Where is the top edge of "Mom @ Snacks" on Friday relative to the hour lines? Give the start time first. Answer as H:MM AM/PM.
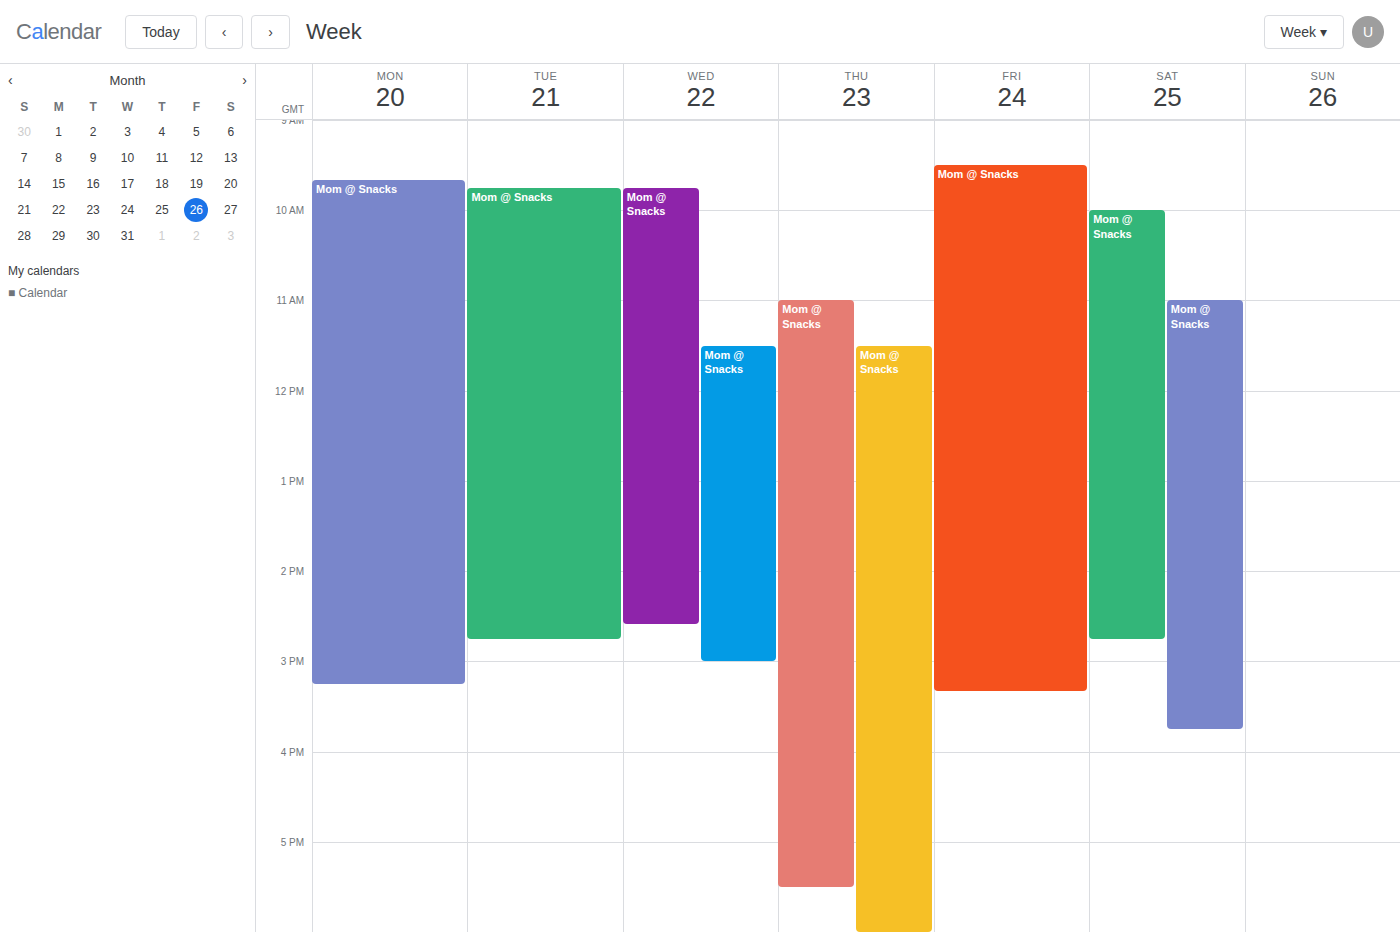
9:30 AM -- halfway between the 9 AM and 10 AM lines.